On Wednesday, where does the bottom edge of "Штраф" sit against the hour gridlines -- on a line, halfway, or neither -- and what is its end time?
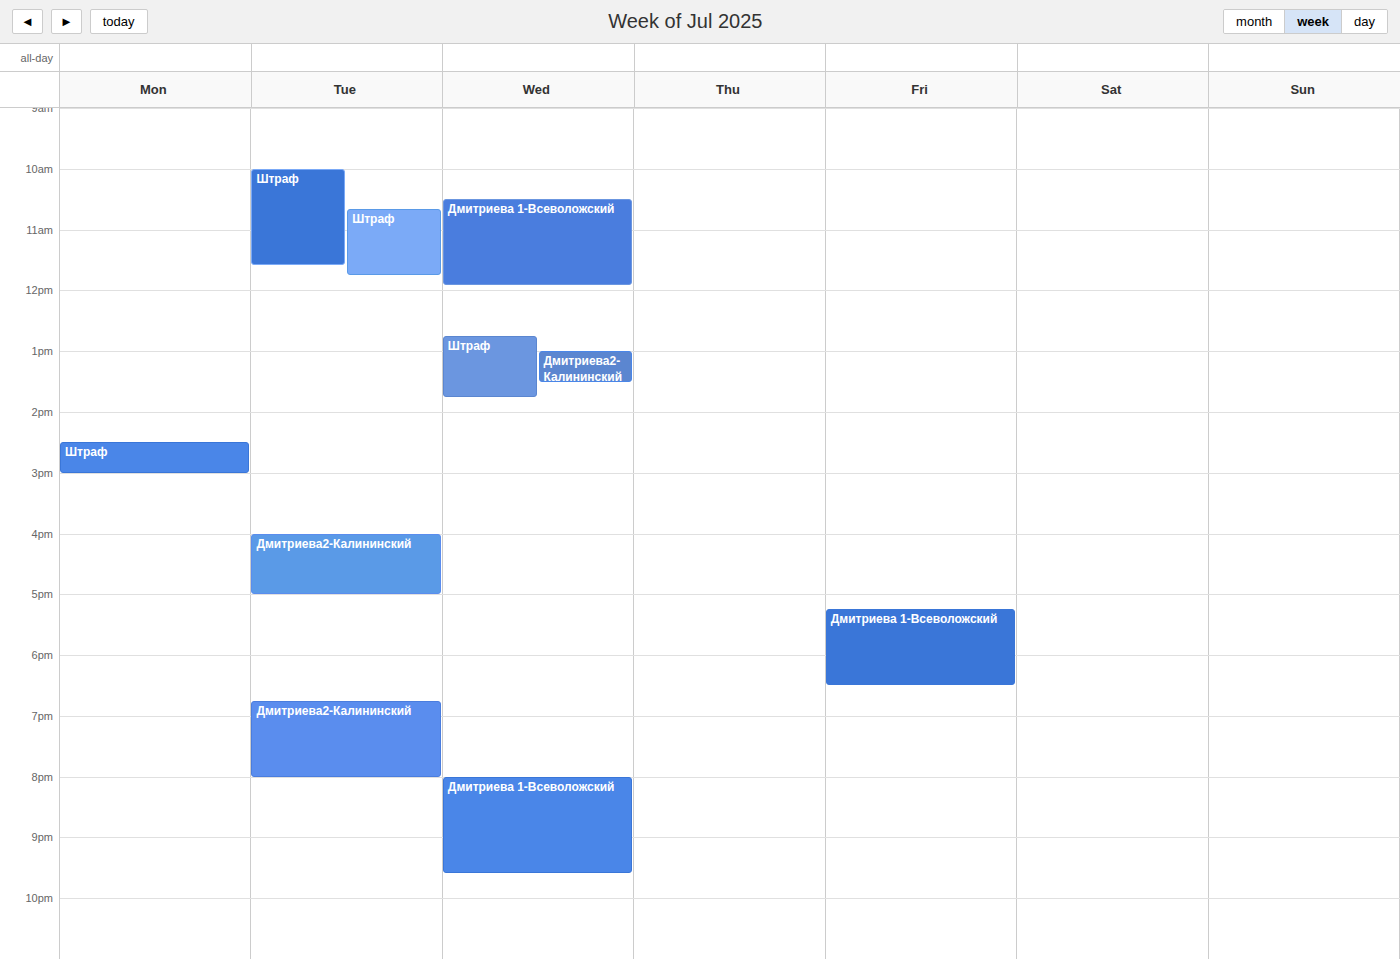
13:45 -- neither: three quarters of the way from the 13:00 line to the 14:00 line.